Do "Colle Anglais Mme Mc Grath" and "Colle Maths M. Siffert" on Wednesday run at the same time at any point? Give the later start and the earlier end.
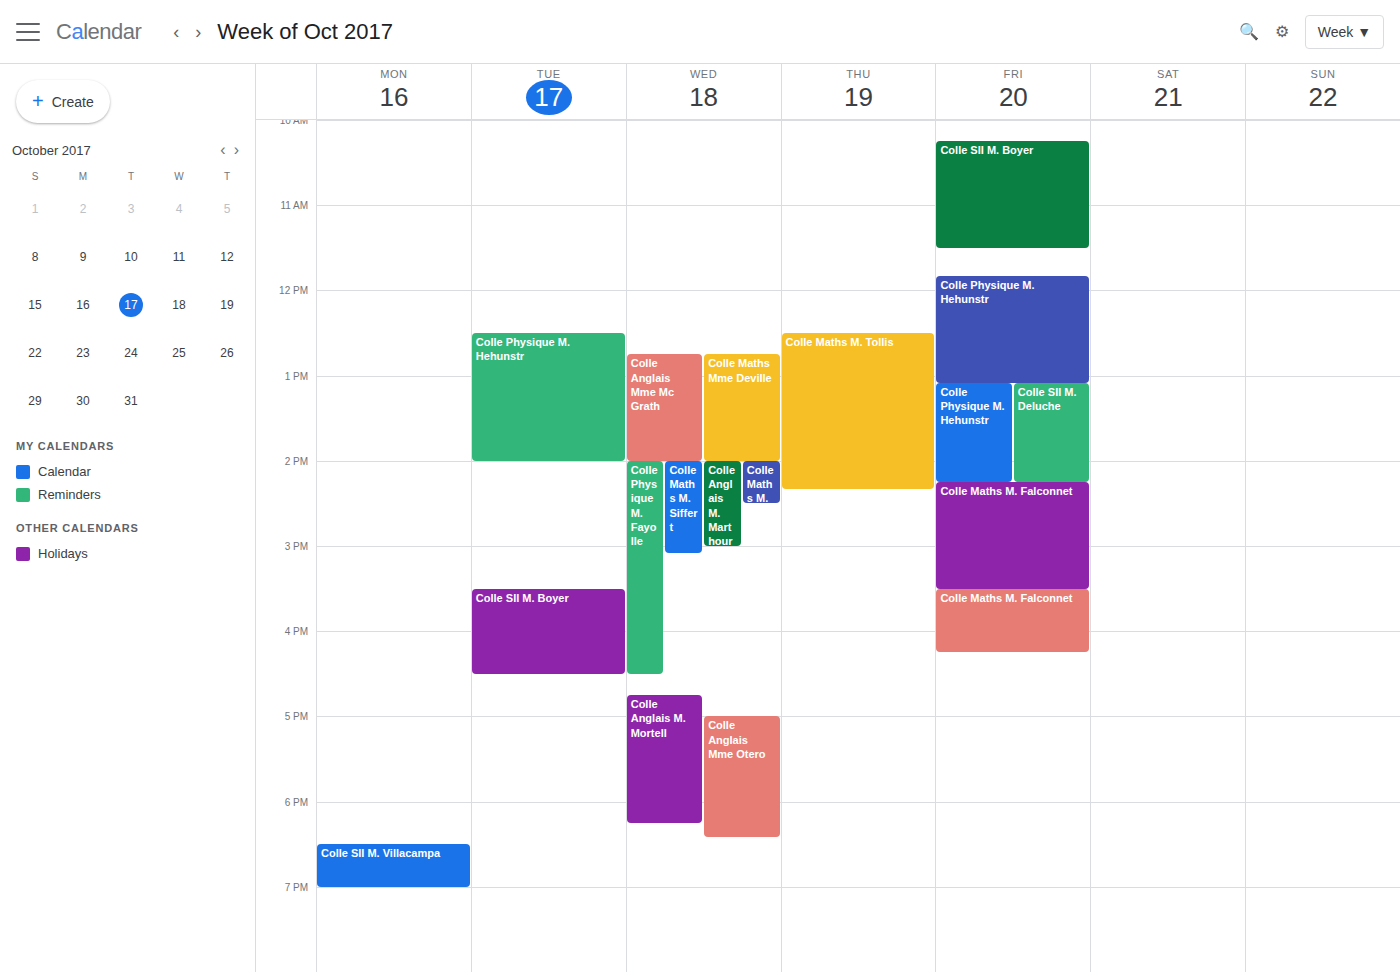
"Colle Anglais Mme Mc Grath" ends at 2:00 PM, exactly when "Colle Maths M. Siffert" starts -- they touch but do not overlap.